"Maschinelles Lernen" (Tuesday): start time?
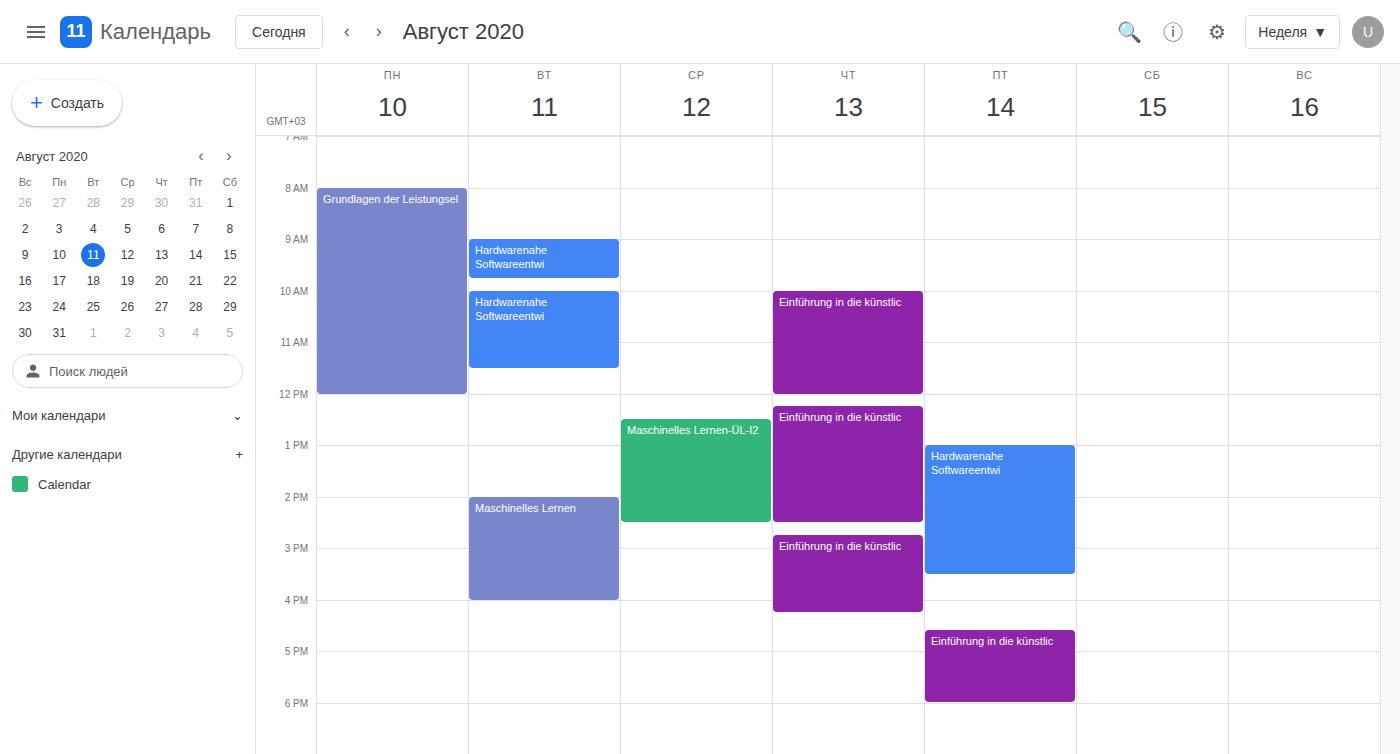
2:00 PM